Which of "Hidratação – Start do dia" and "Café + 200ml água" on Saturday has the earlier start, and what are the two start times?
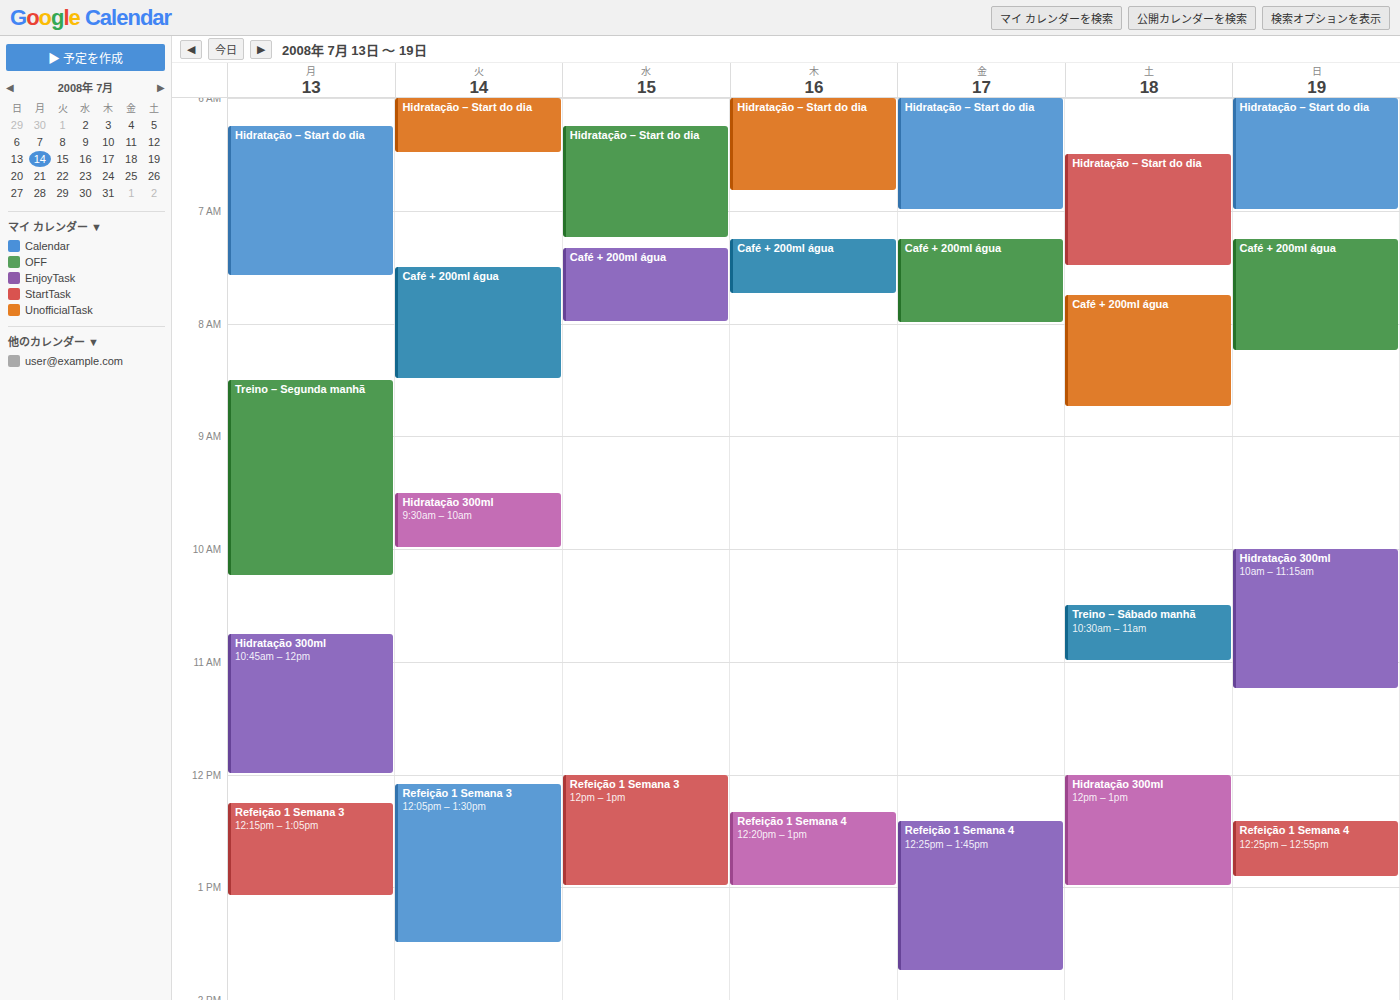
"Hidratação – Start do dia" 6:30 AM; "Café + 200ml água" 7:45 AM.